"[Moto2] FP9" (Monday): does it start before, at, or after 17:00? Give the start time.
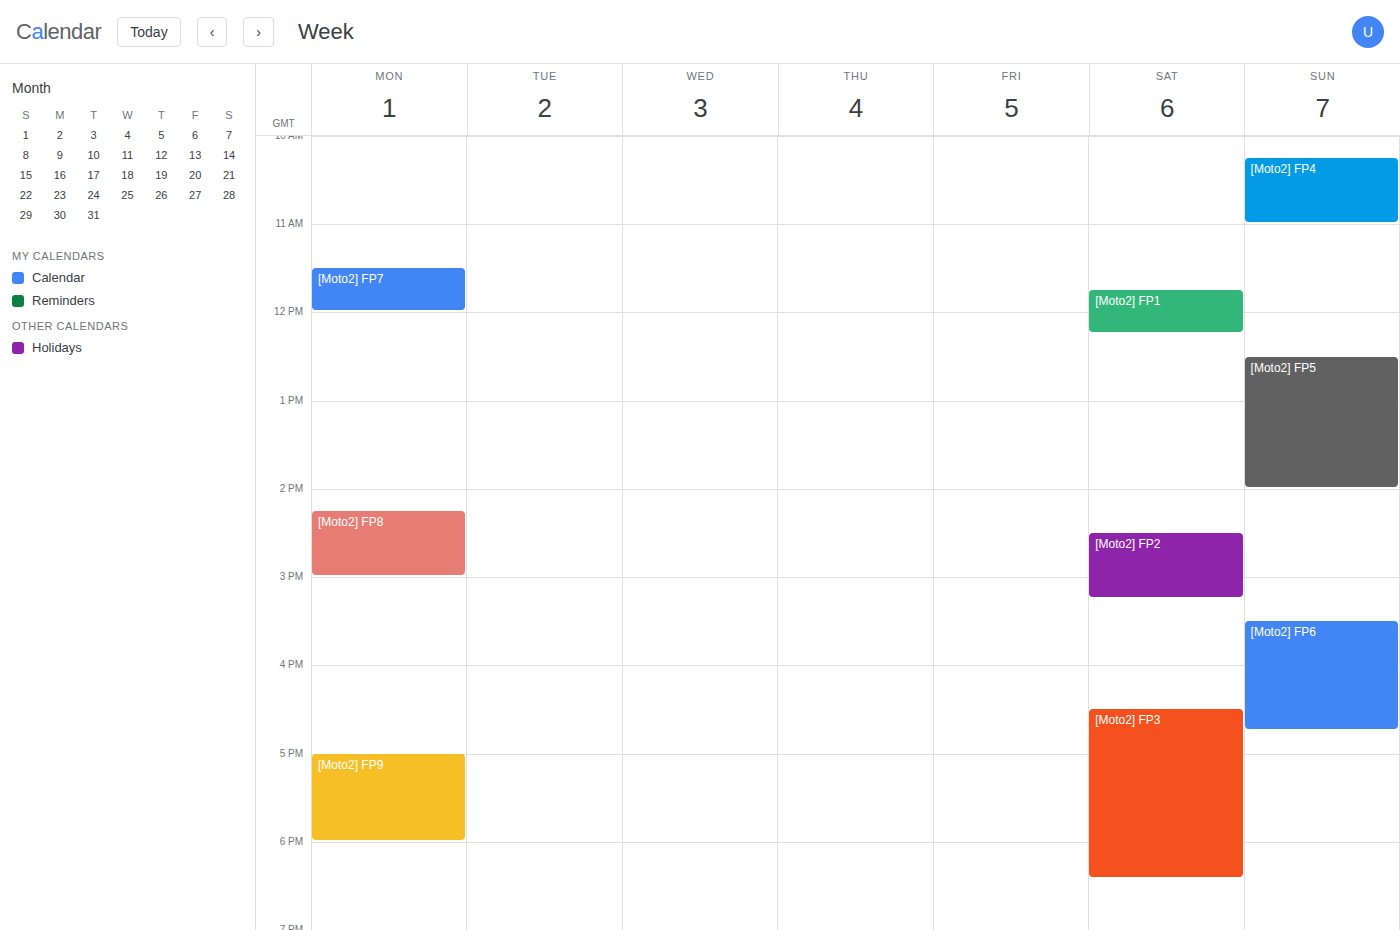
17:00 -- exactly at 17:00, on the 17:00 line.